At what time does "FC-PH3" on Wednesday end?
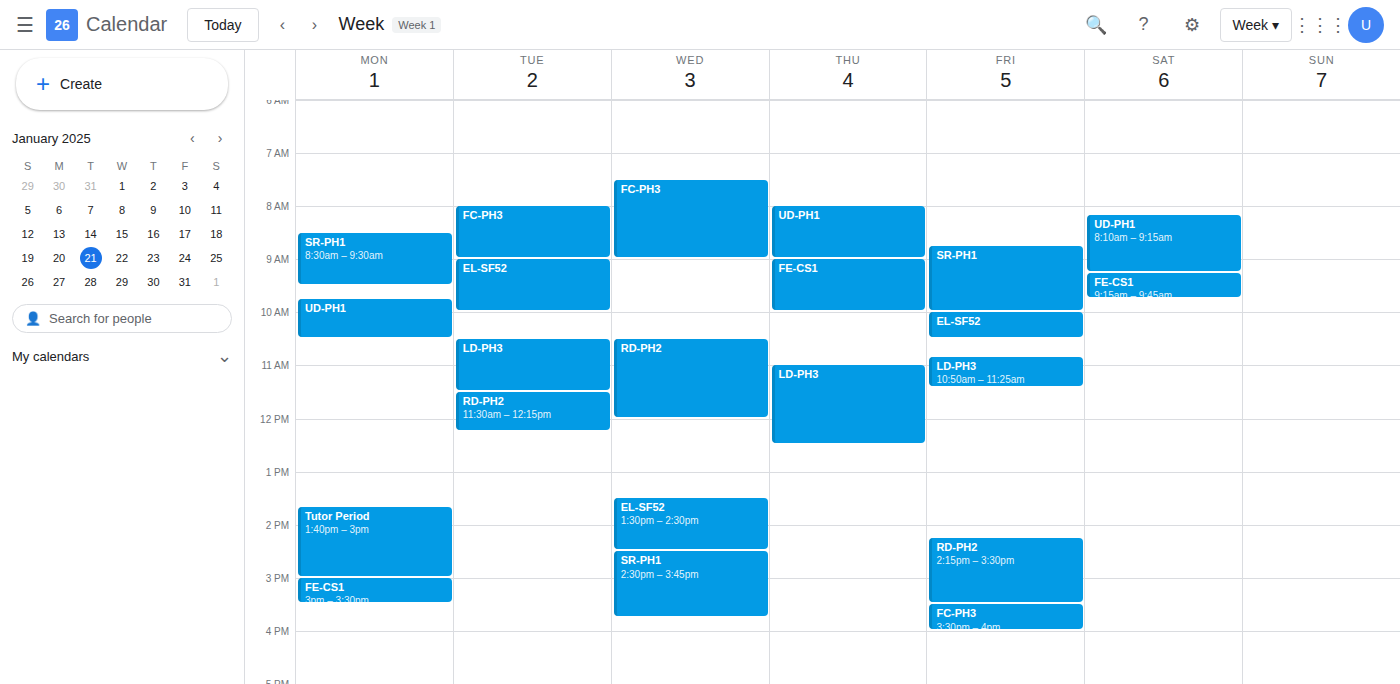
9:00 AM